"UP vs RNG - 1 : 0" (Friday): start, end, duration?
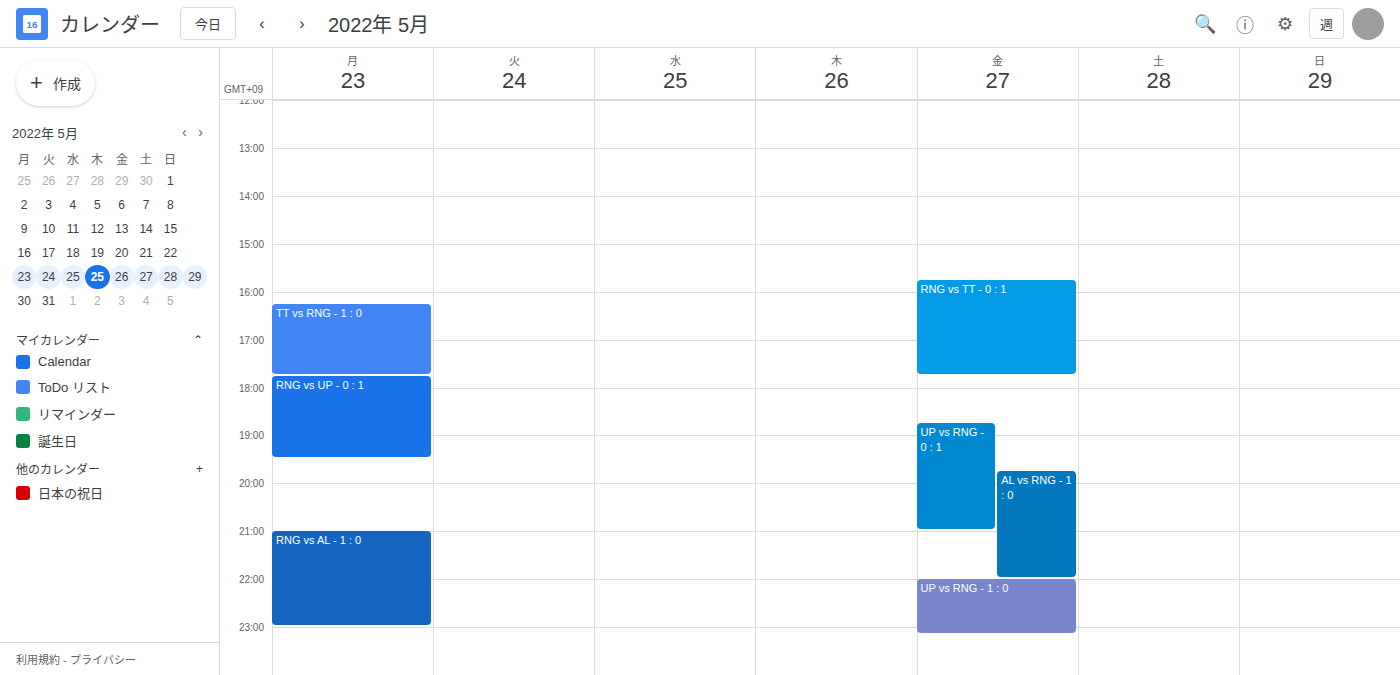
10:00 PM to 11:10 PM, 1 hour 10 minutes